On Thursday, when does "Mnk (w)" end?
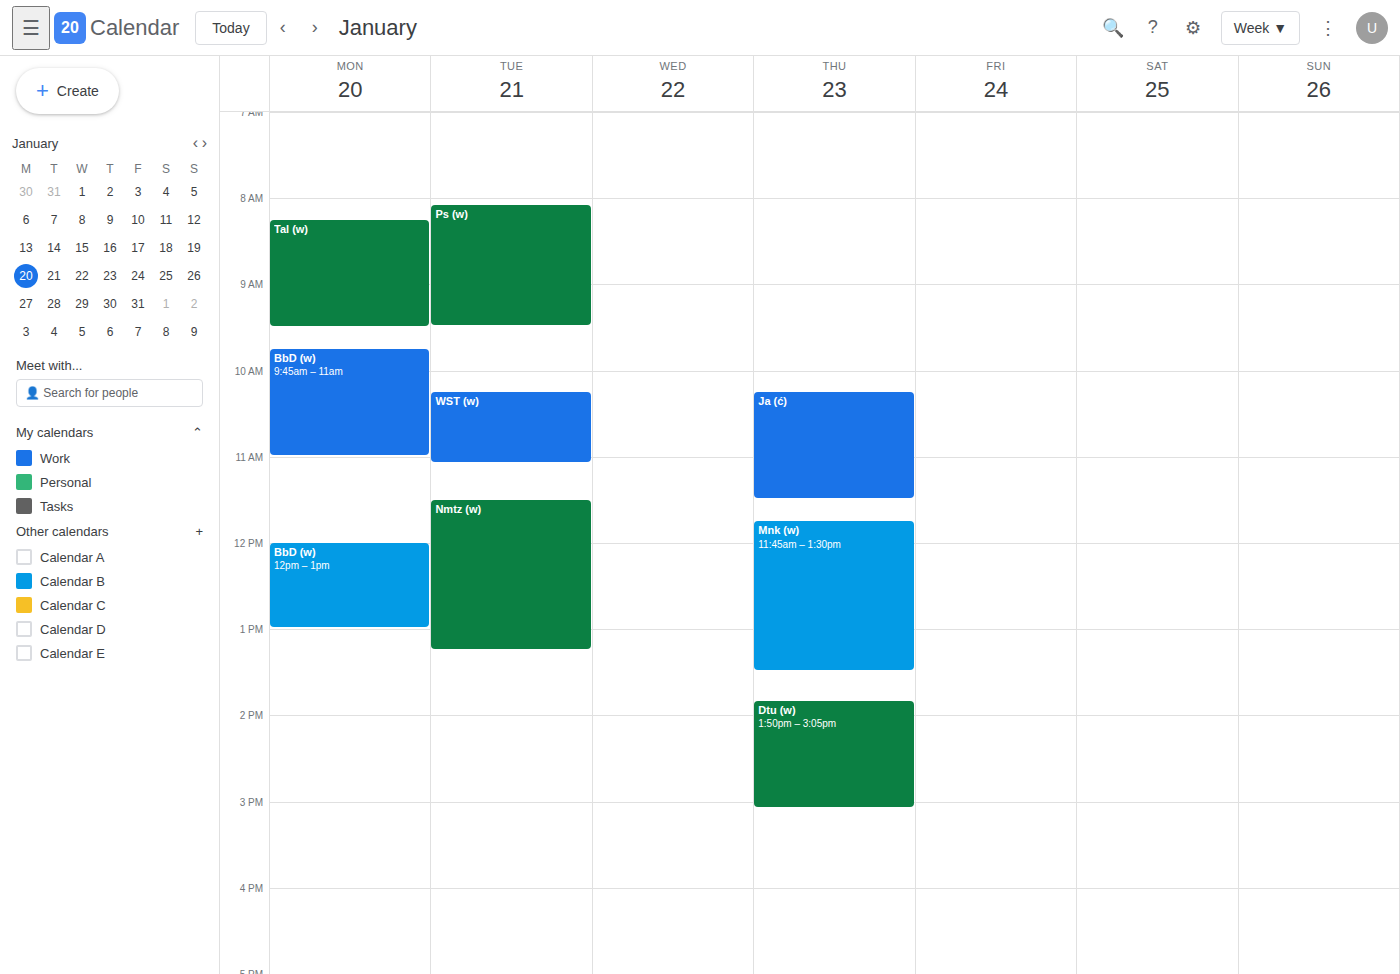
1:30 PM